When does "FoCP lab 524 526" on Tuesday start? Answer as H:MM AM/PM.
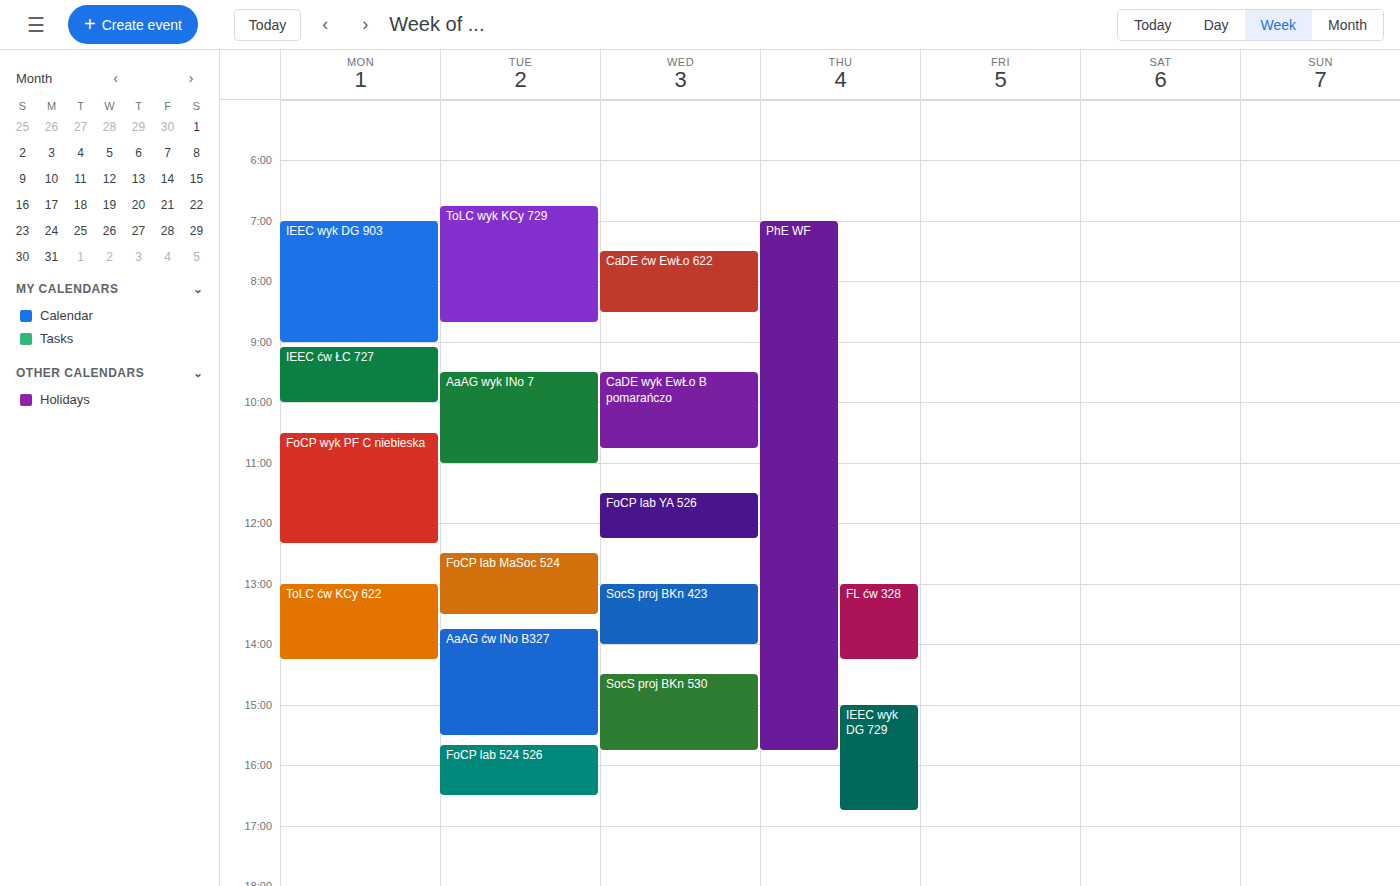
3:40 PM